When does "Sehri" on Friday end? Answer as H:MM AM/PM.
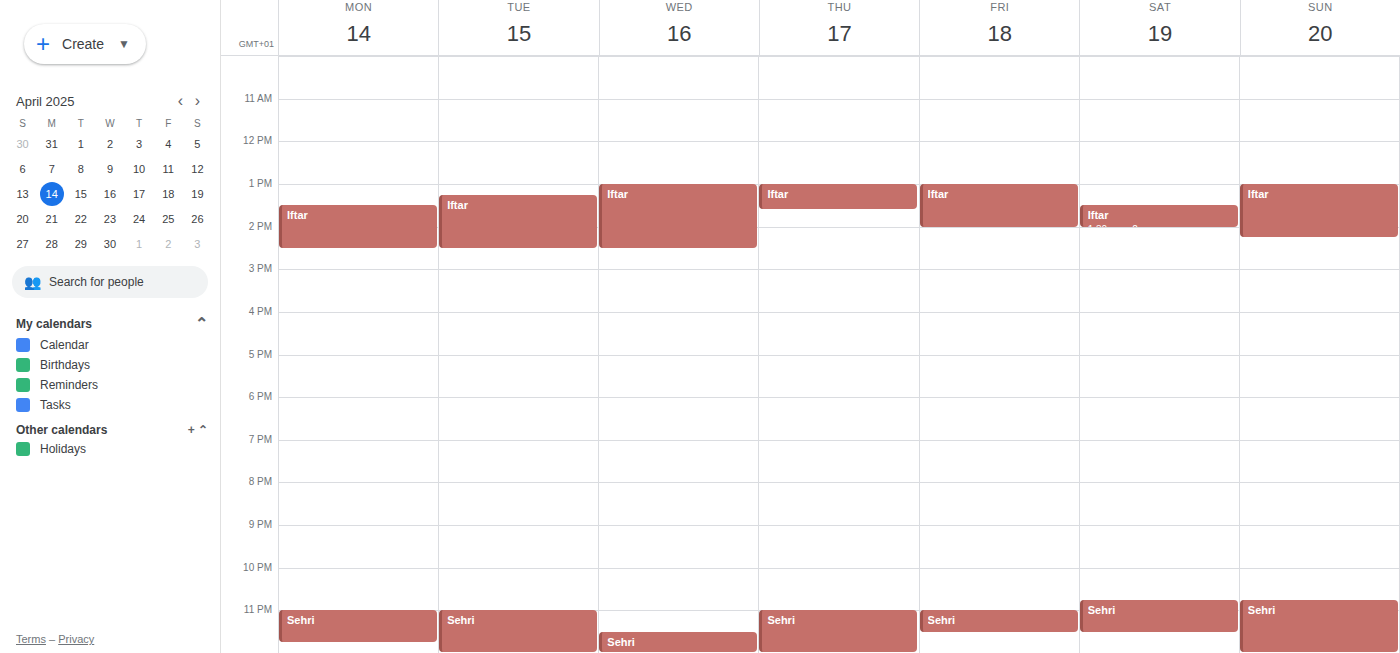
11:30 PM